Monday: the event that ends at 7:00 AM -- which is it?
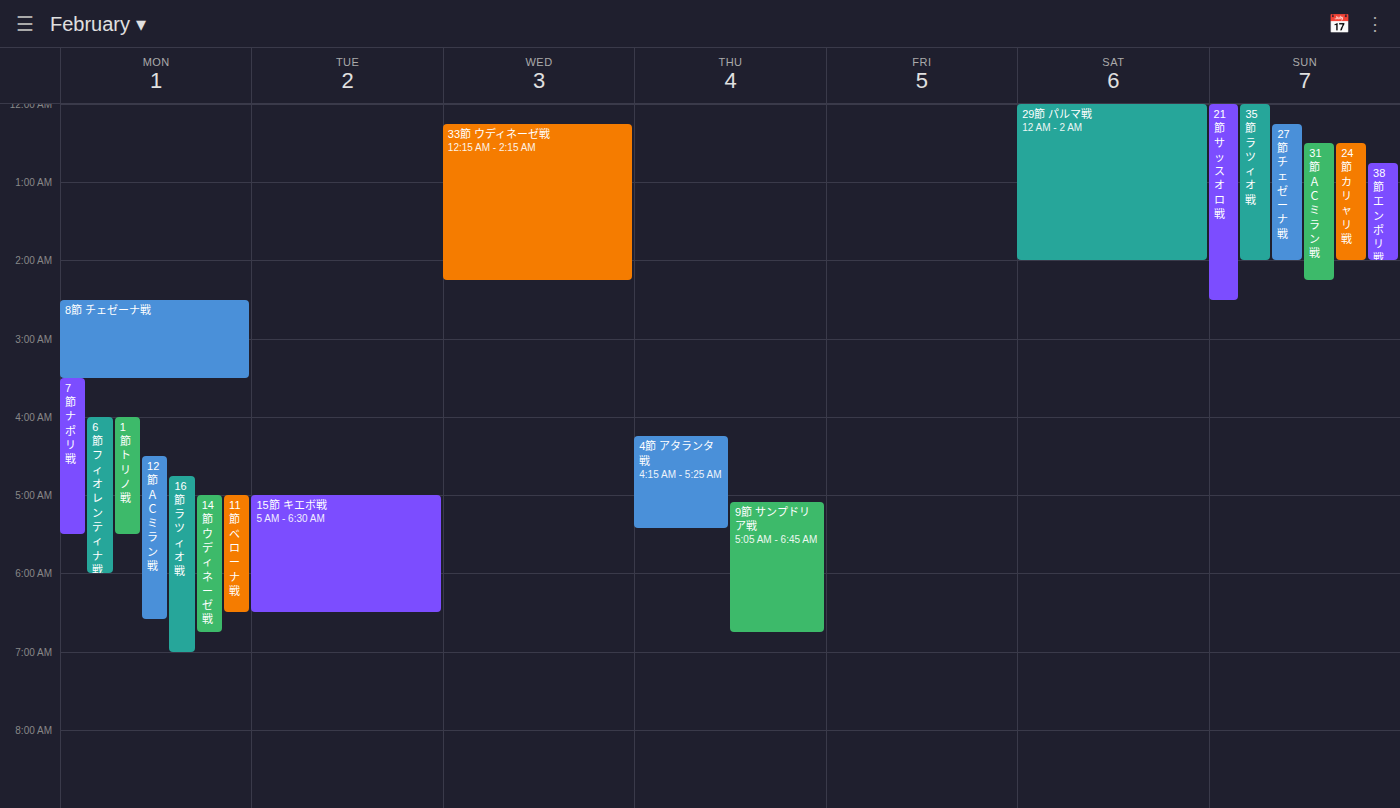
"16節 ラツィオ戦"